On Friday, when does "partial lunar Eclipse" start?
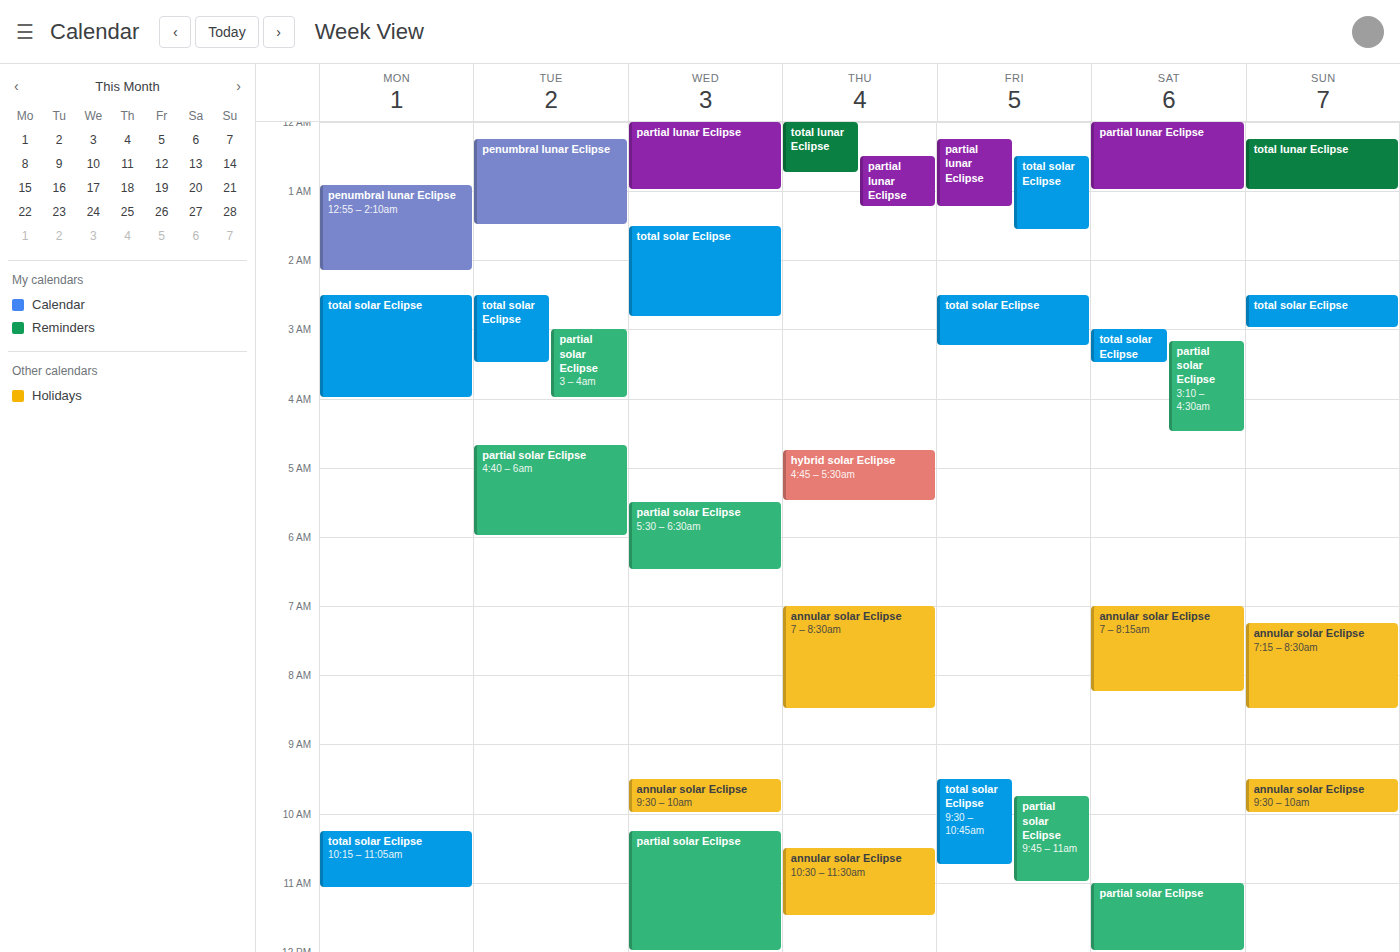
12:15 AM